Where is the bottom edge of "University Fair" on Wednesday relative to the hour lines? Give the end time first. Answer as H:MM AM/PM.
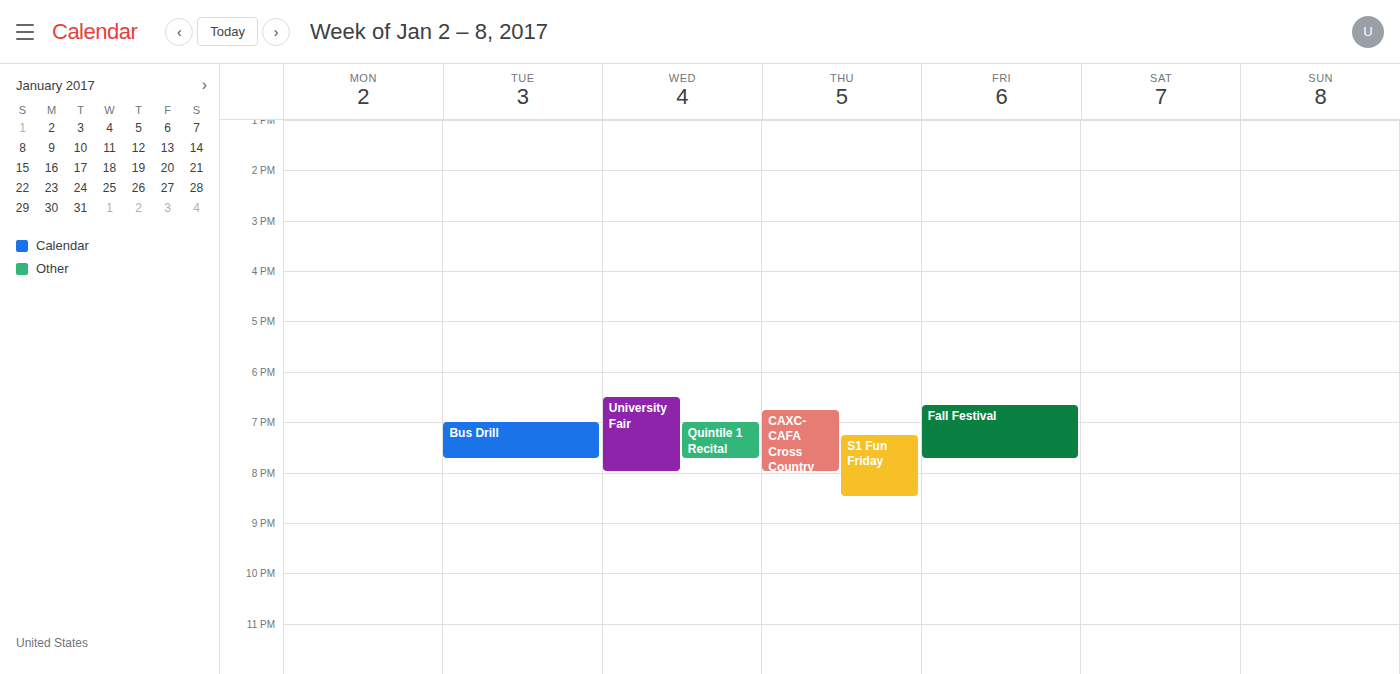
8:00 PM -- exactly on the 8 PM line.